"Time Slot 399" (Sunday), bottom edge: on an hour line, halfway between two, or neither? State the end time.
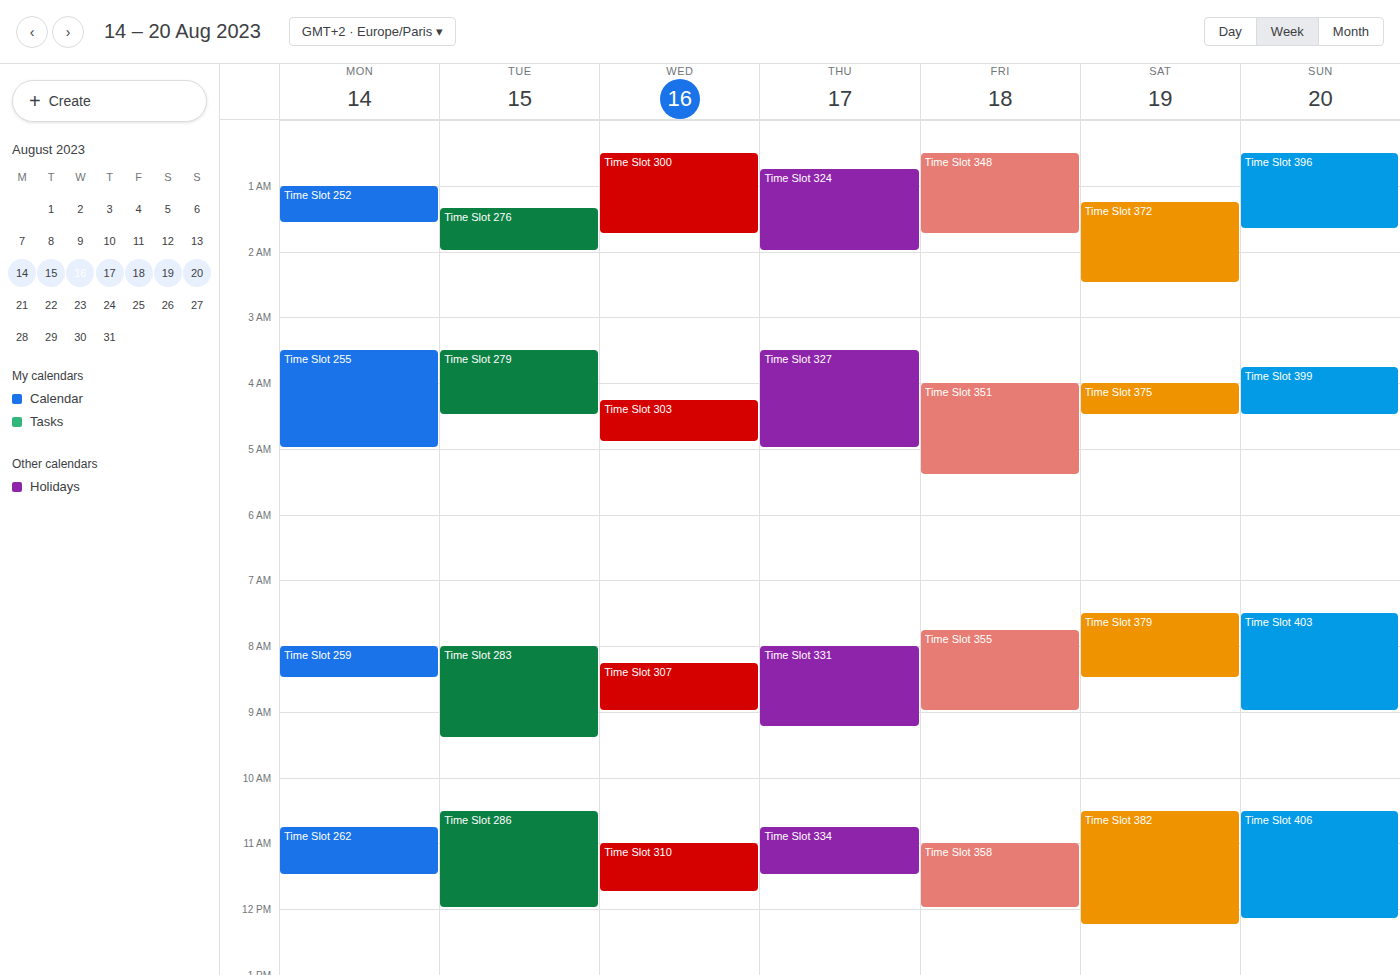
4:30 AM -- halfway between the 4 AM and 5 AM lines.